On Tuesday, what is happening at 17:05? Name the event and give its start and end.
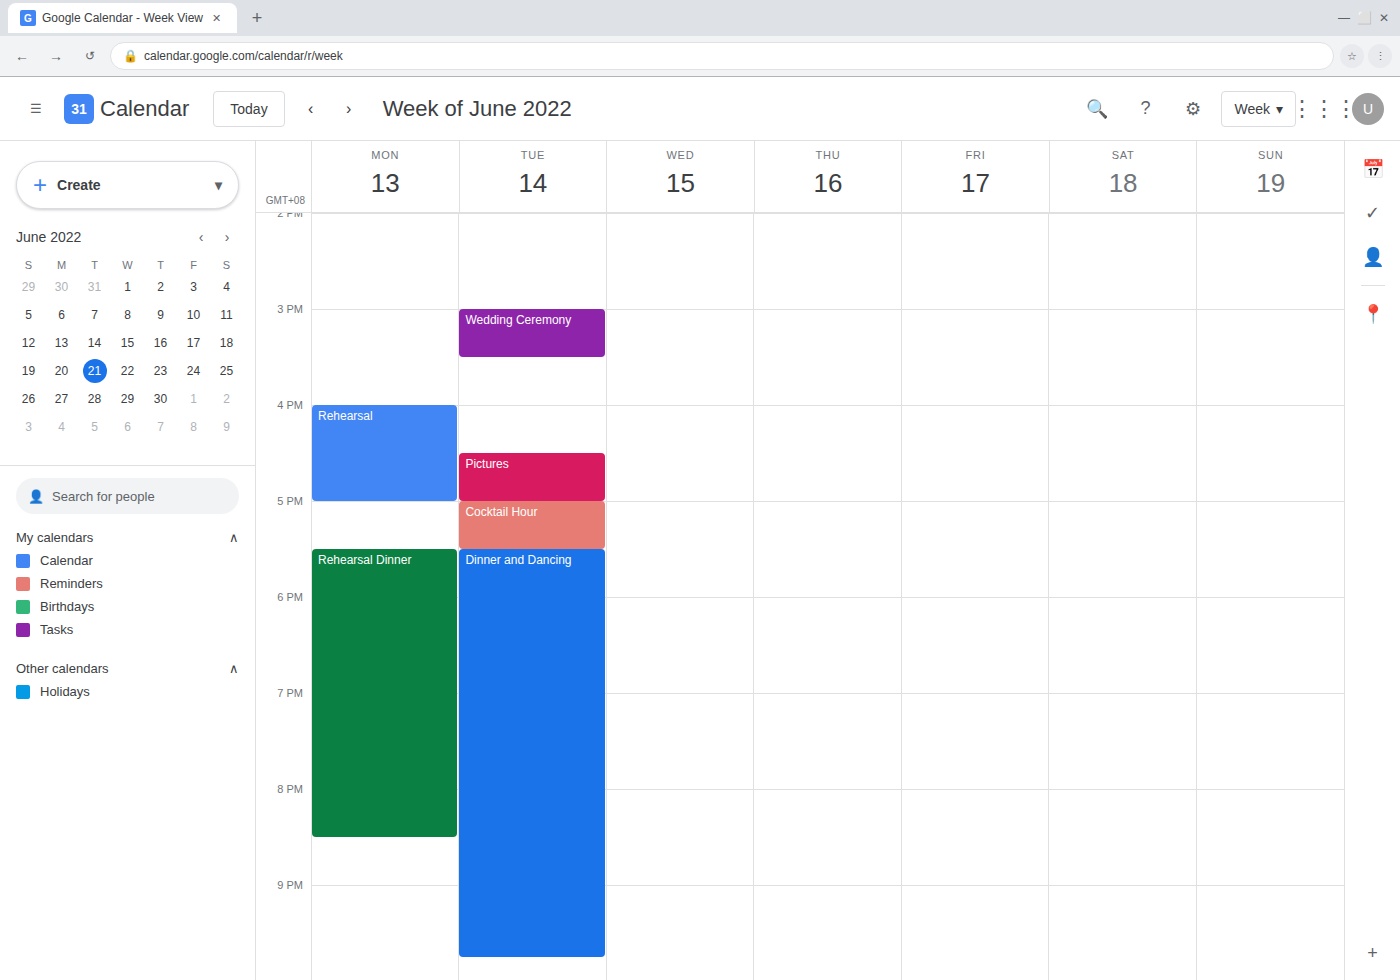
"Cocktail Hour", 17:00 to 17:30